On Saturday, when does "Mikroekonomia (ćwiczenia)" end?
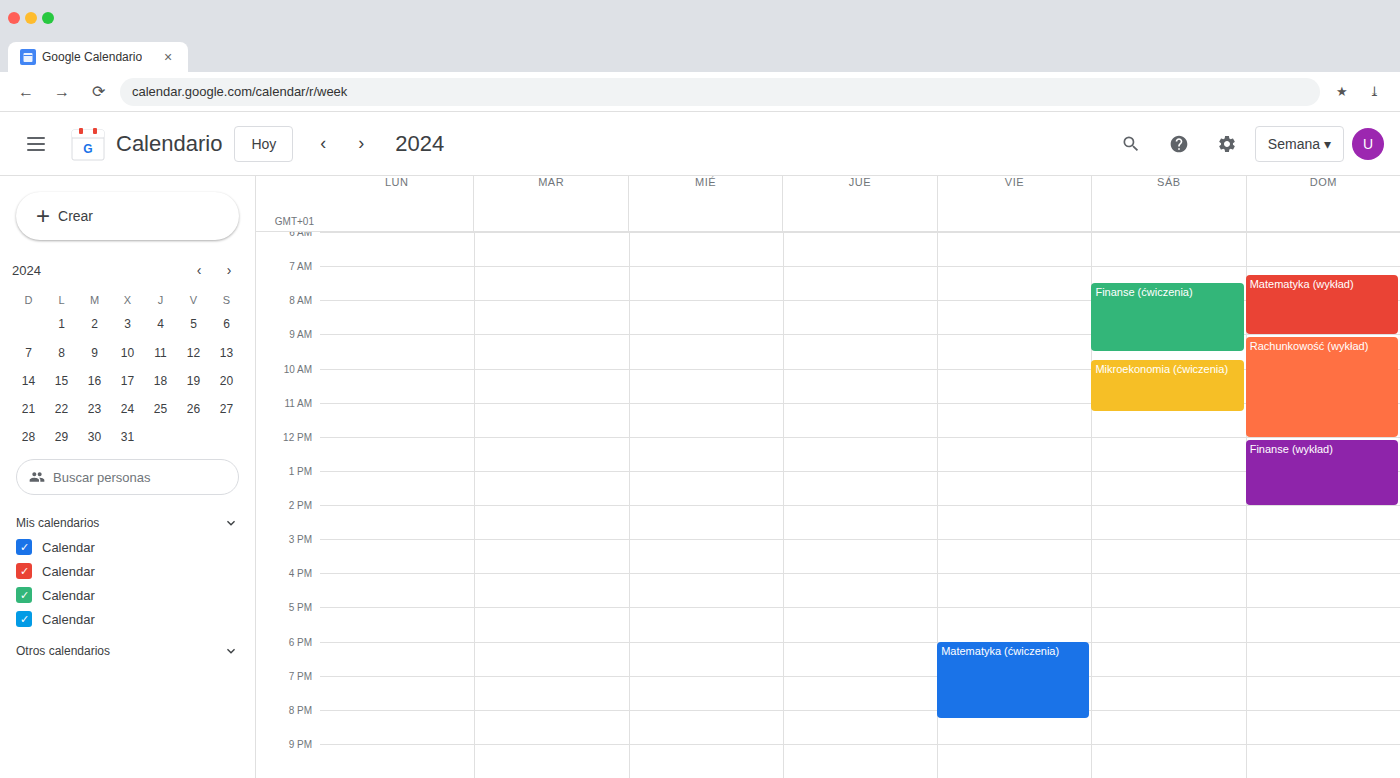
11:15